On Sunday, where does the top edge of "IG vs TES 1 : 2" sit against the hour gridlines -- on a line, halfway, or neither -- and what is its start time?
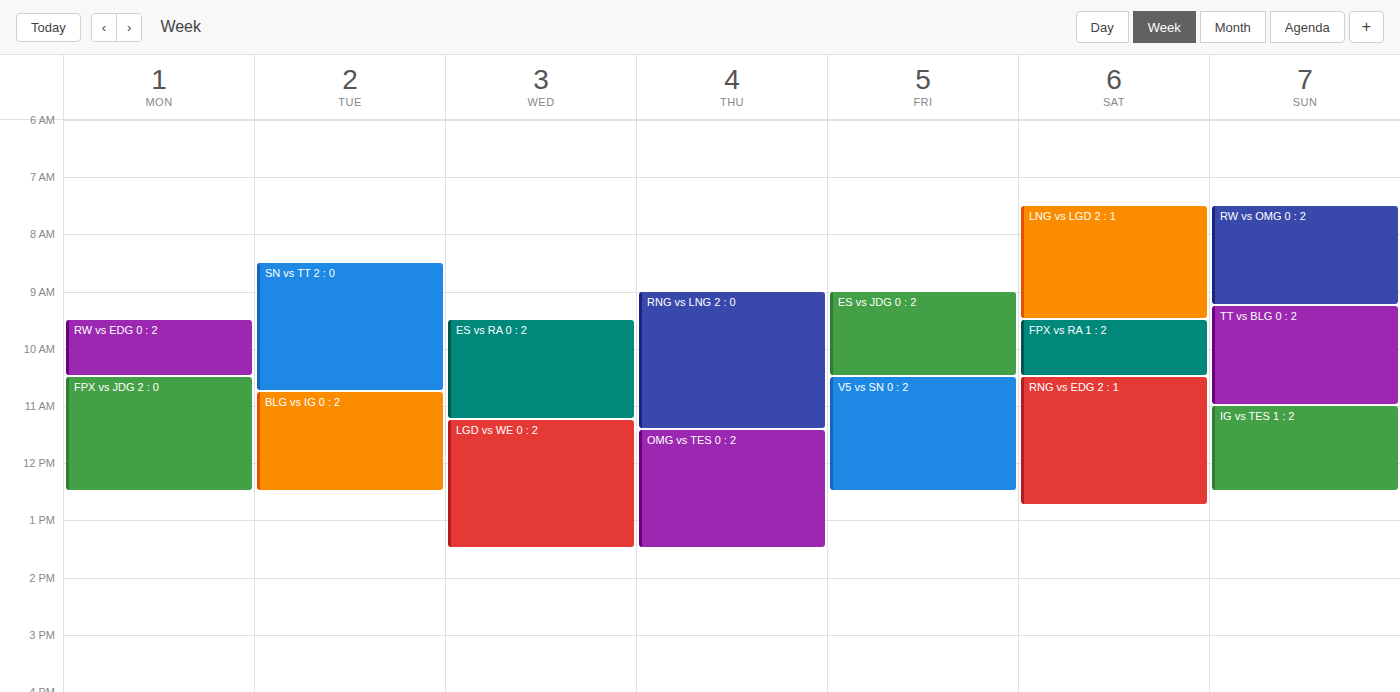
11:00 AM -- exactly on the 11 AM line.